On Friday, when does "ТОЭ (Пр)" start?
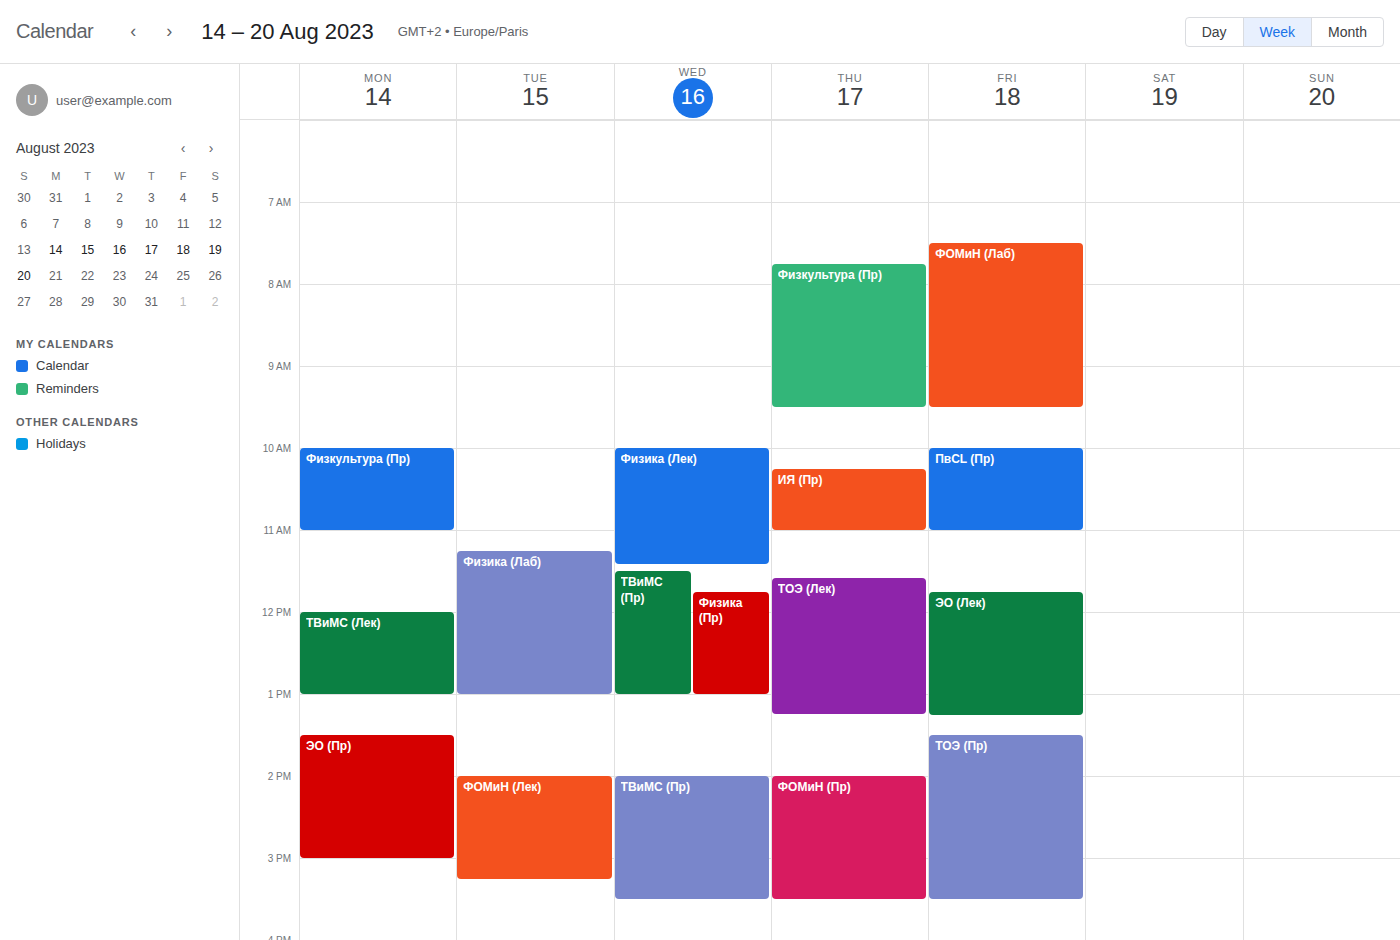
1:30 PM